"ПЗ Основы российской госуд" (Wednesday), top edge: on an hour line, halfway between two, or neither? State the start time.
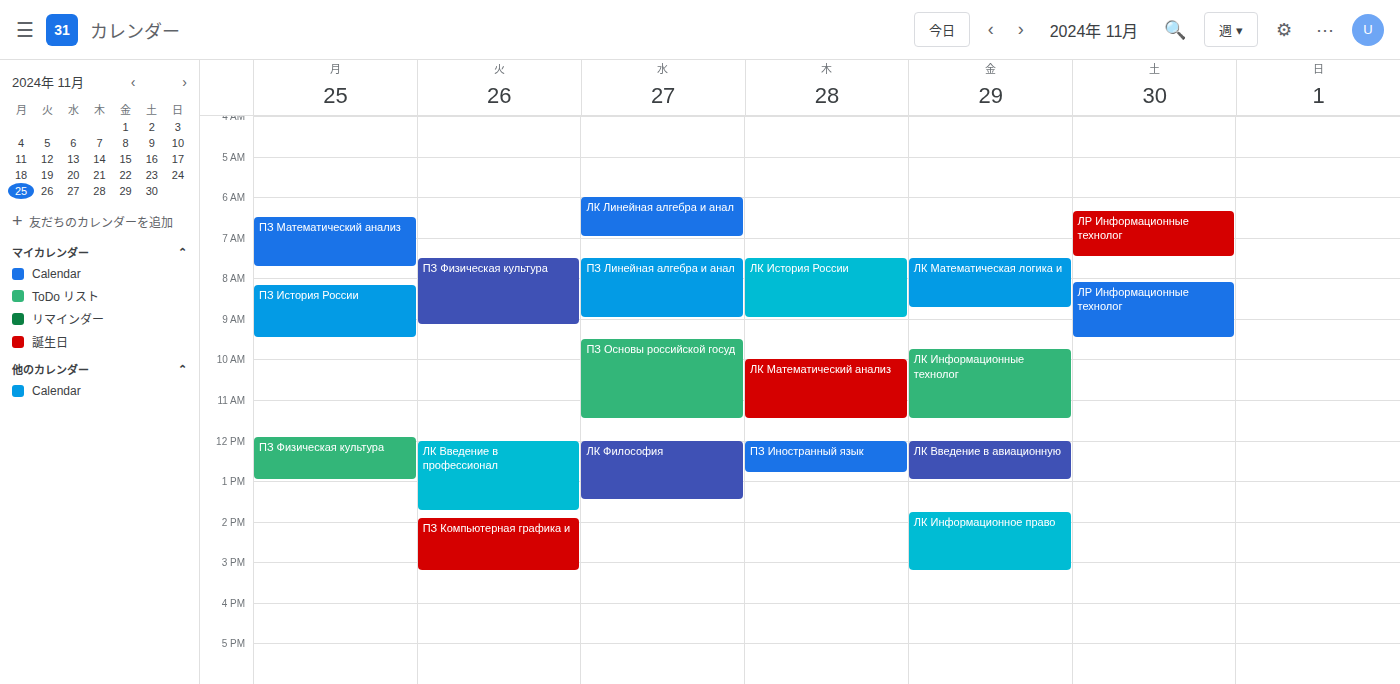
09:30 -- halfway between the 09:00 and 10:00 lines.